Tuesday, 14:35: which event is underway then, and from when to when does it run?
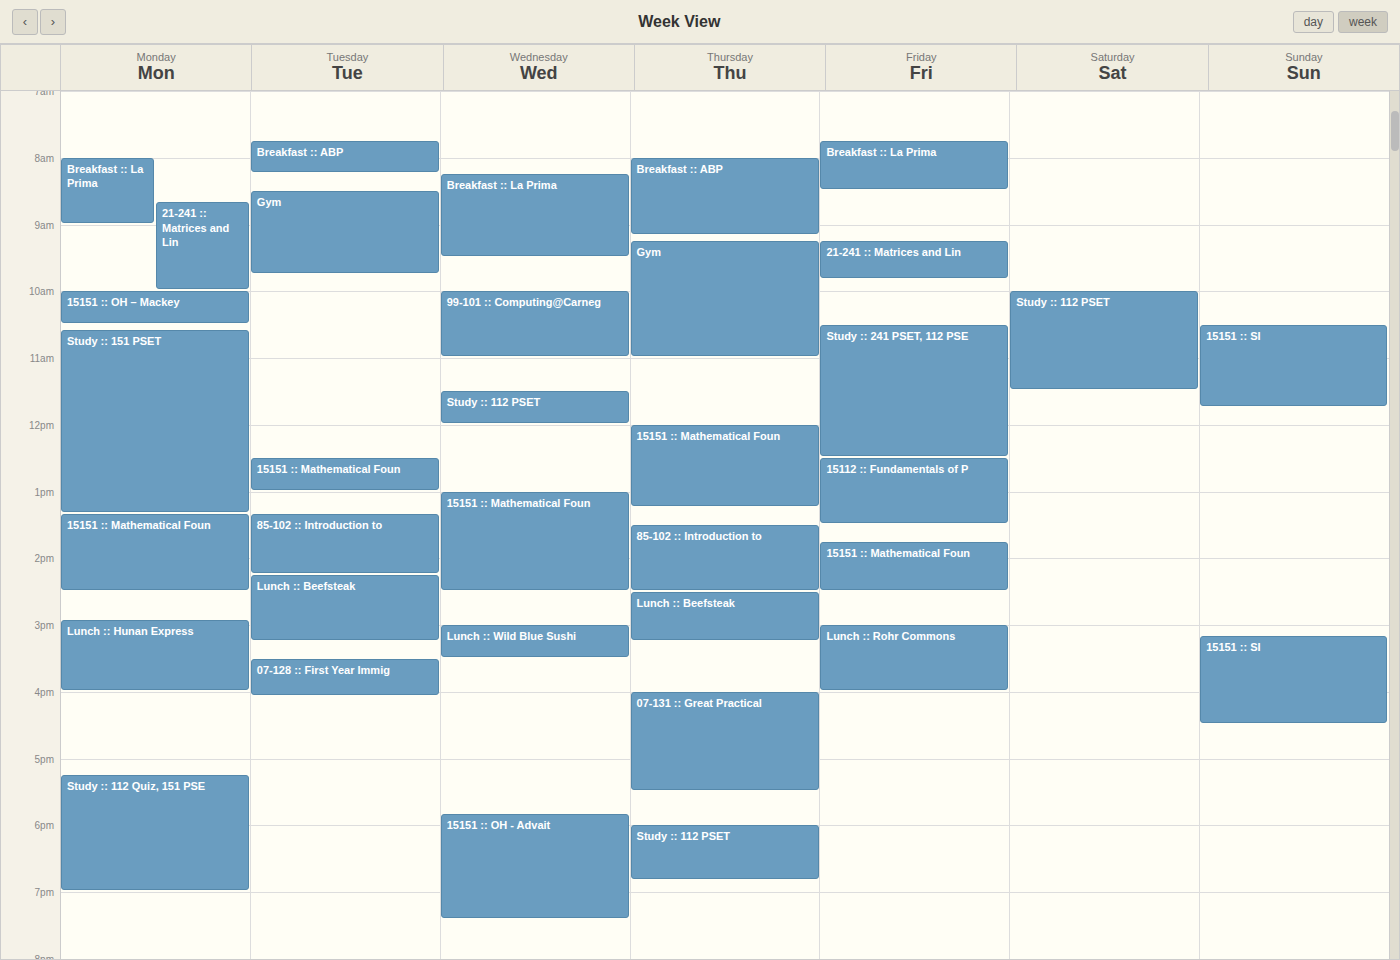
"Lunch :: Beefsteak", 14:15 to 15:15